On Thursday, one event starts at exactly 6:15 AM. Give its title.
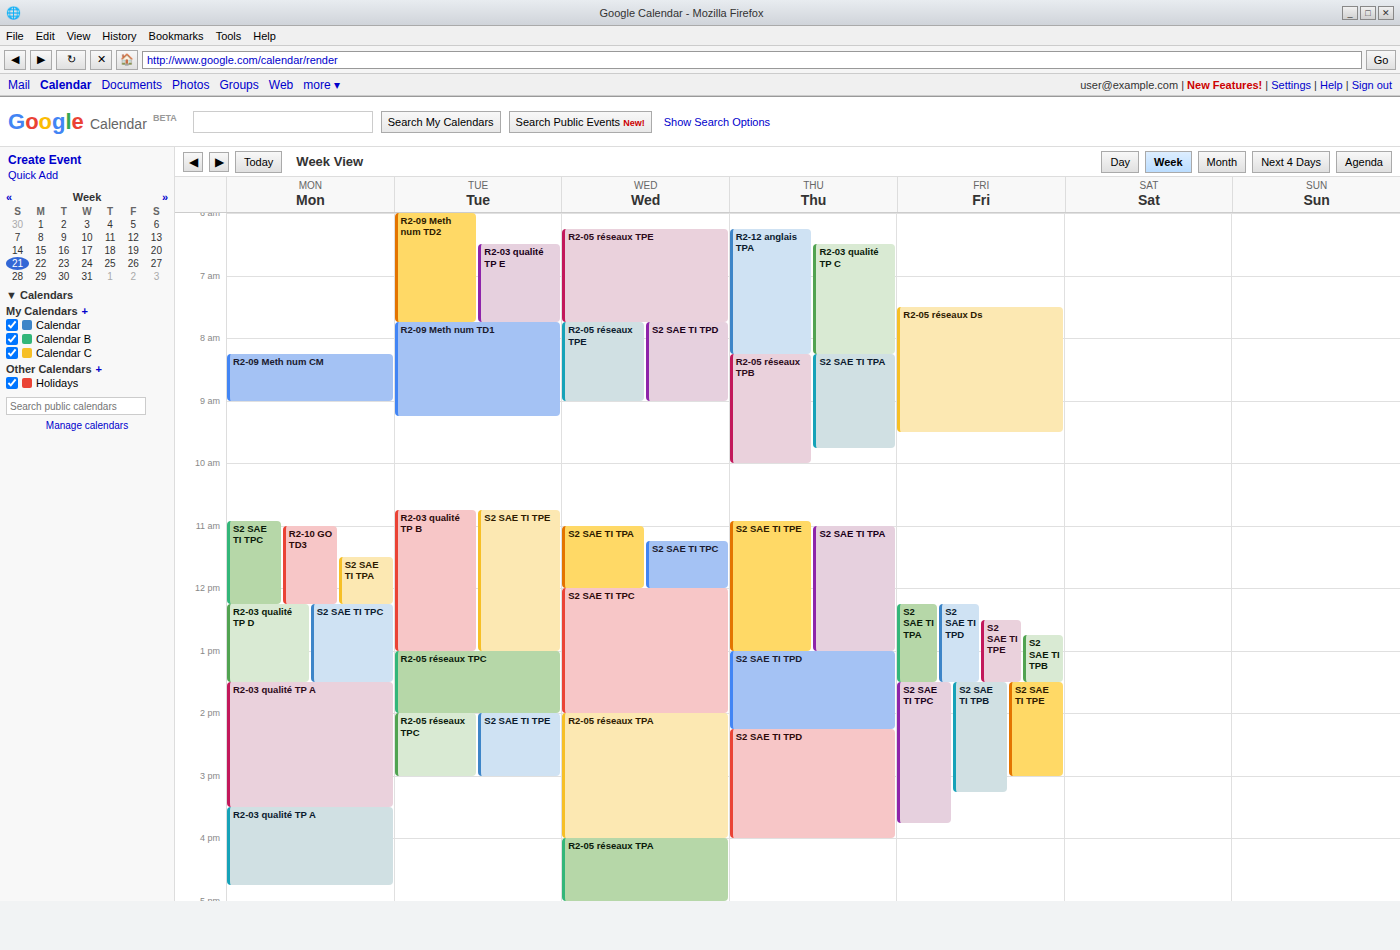
"R2-12 anglais TPA"